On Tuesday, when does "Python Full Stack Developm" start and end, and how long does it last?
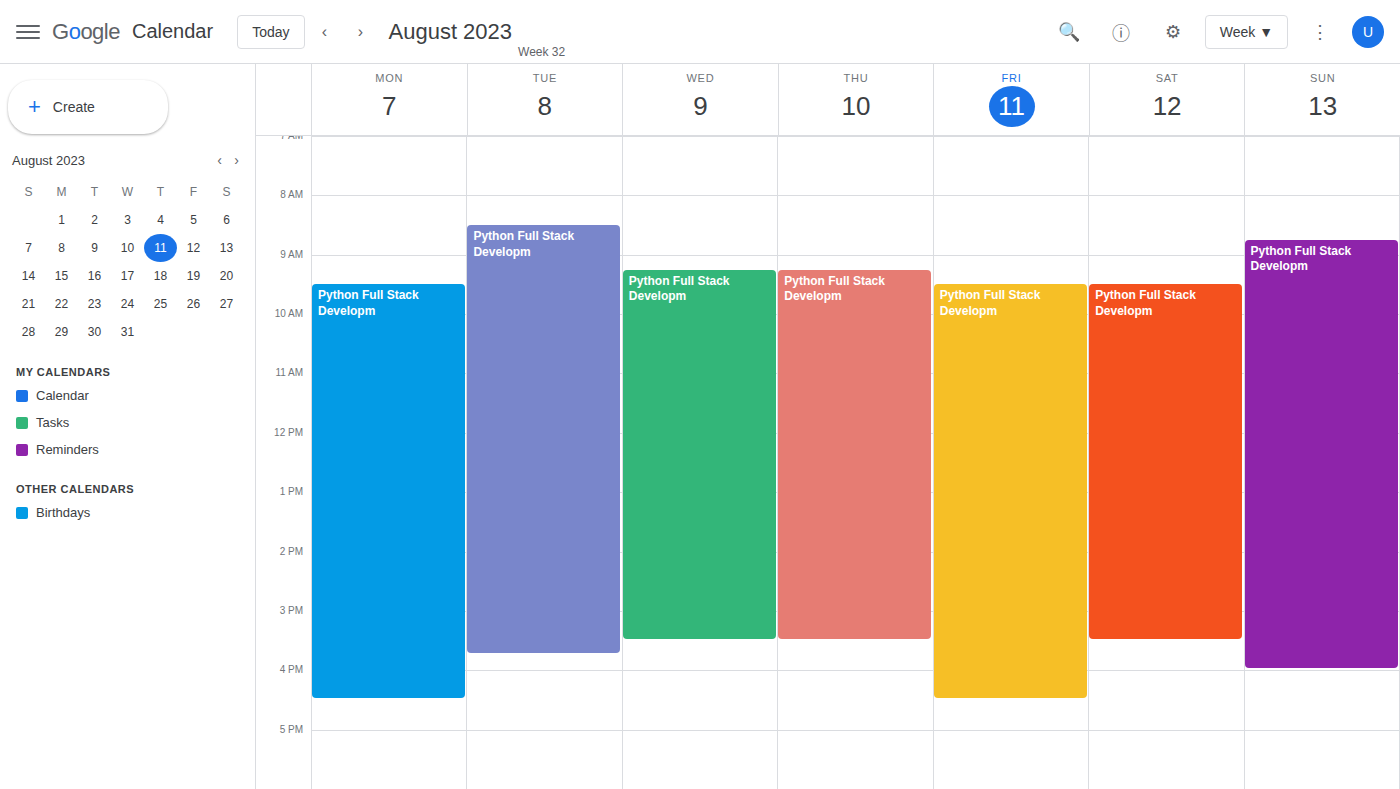
8:30 AM to 3:45 PM, 7 hours 15 minutes